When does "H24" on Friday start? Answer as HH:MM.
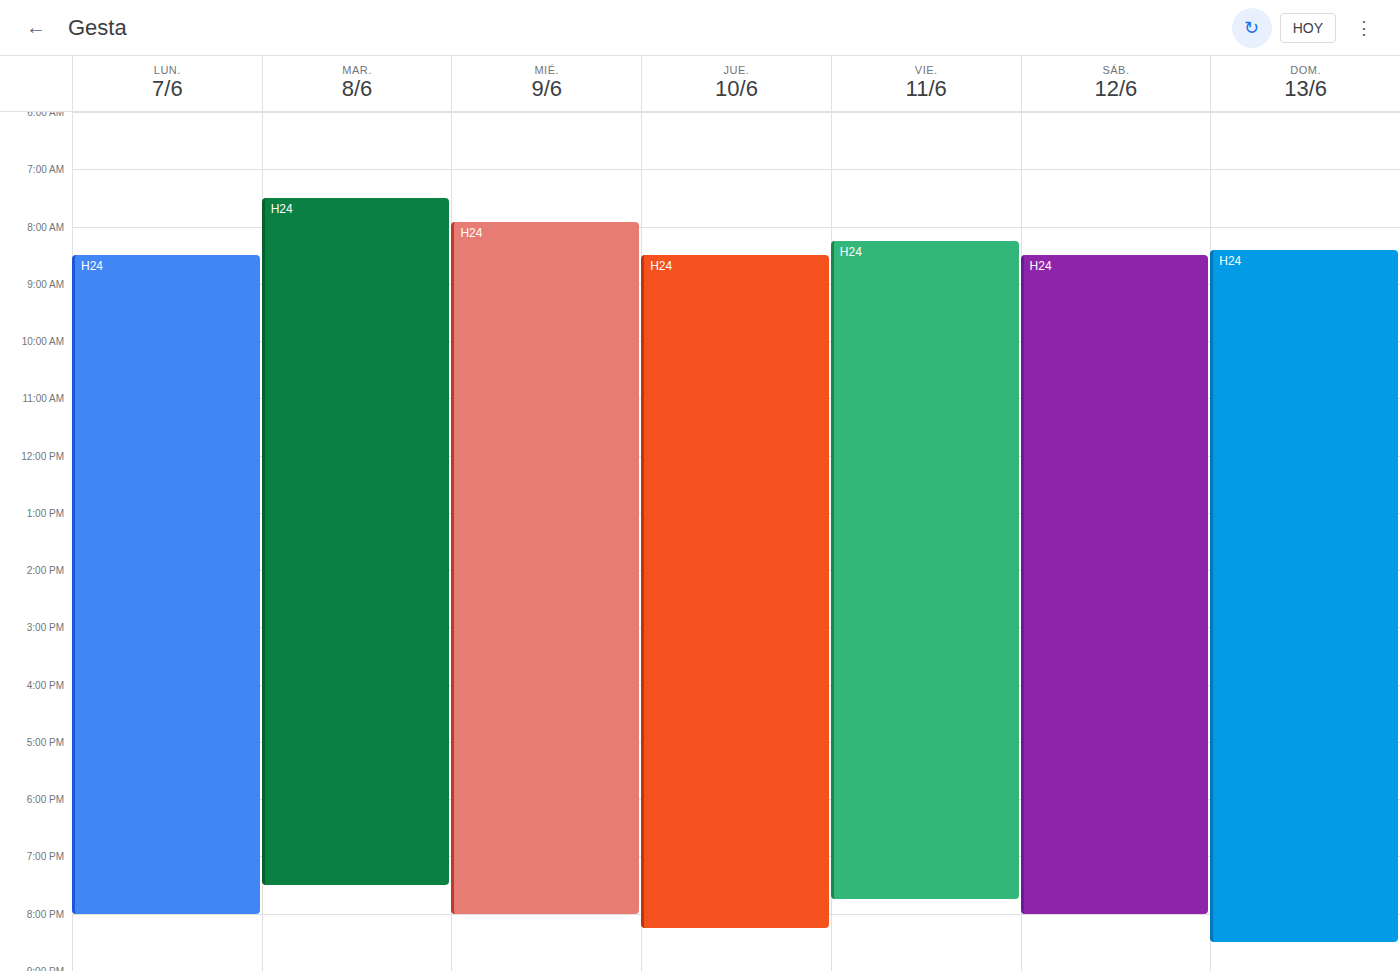
08:15